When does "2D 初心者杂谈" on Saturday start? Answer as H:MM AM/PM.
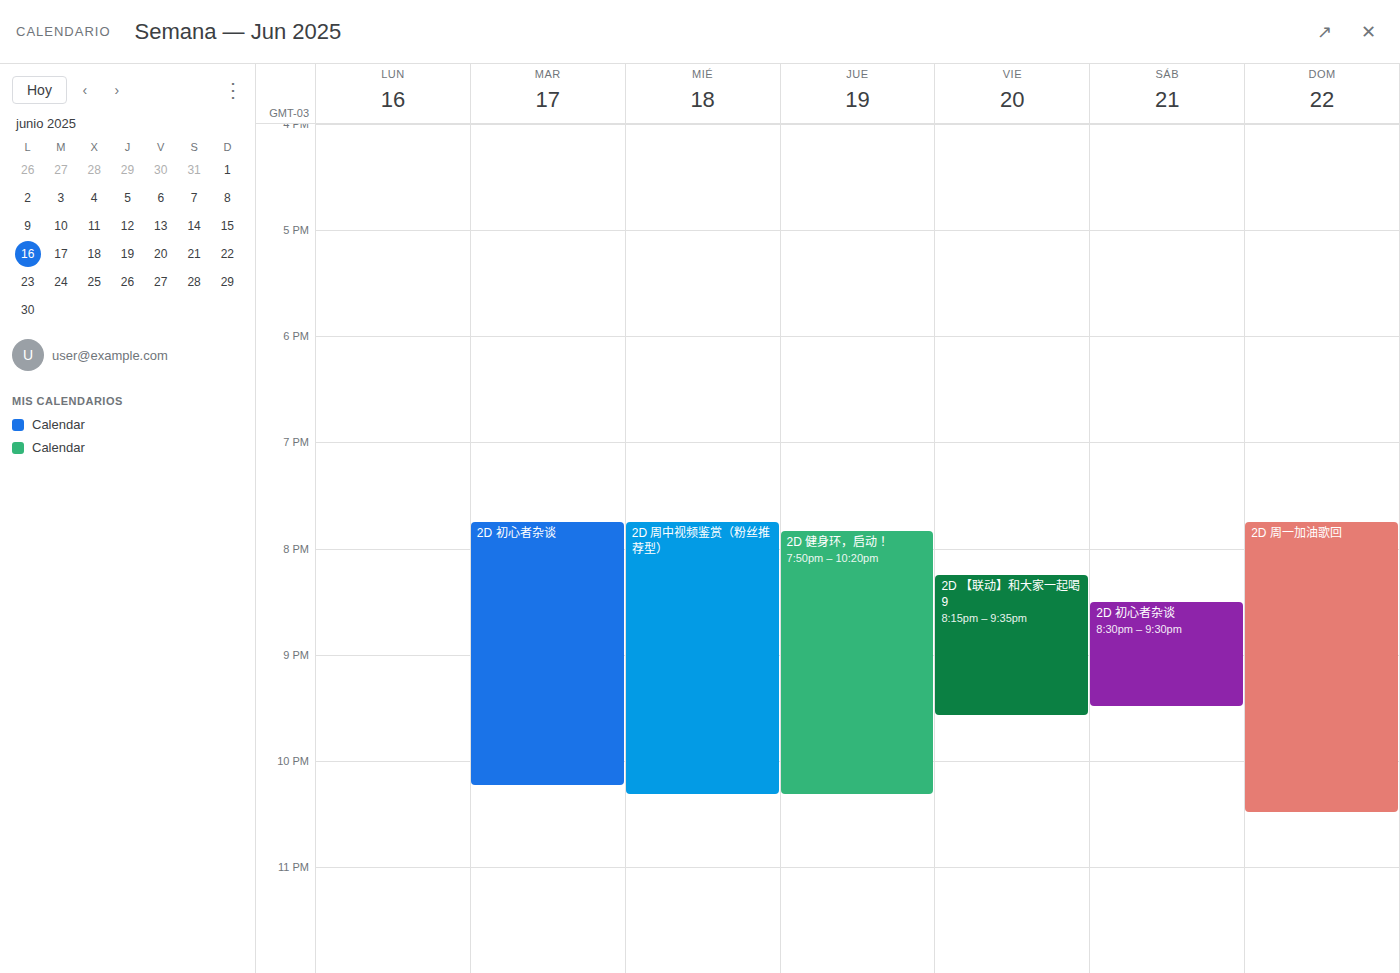
8:30 PM